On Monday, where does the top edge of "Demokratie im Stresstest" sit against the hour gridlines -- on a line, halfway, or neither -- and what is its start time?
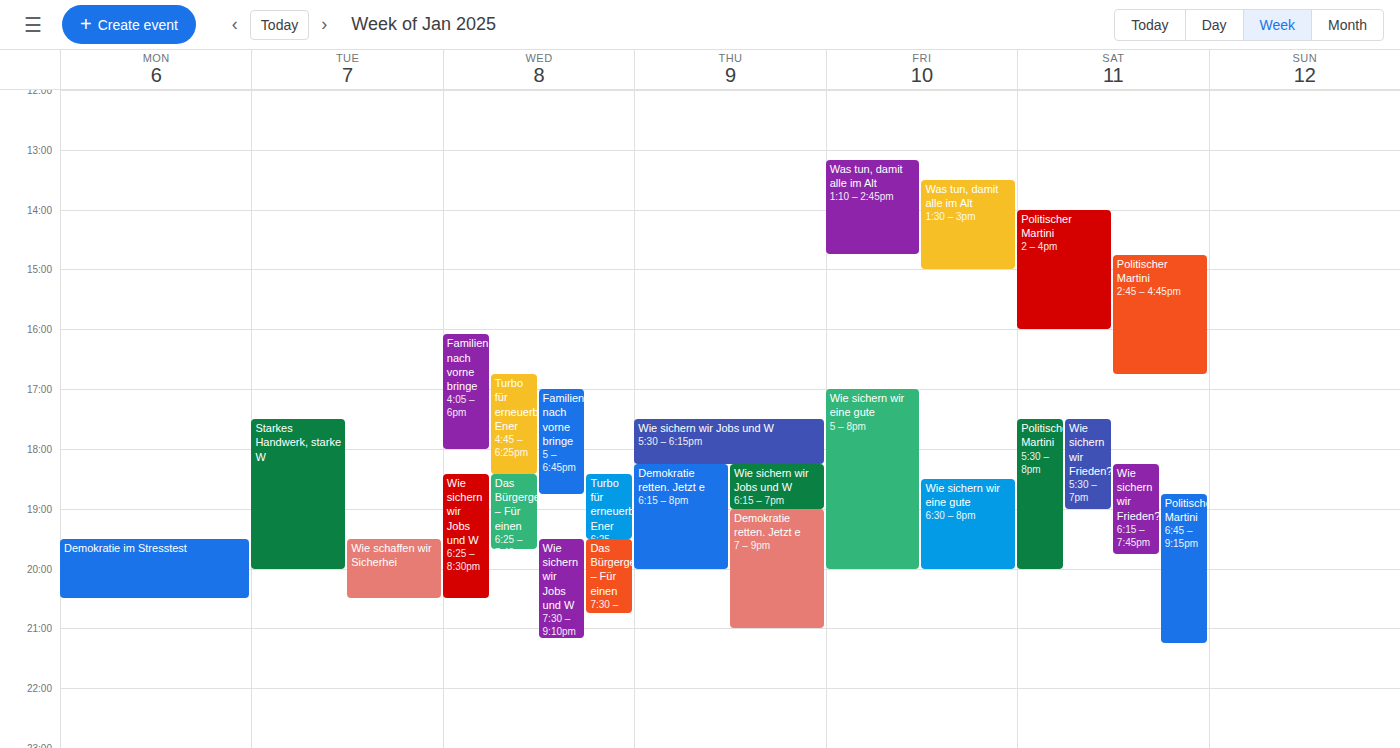
7:30 PM -- halfway between the 7 PM and 8 PM lines.